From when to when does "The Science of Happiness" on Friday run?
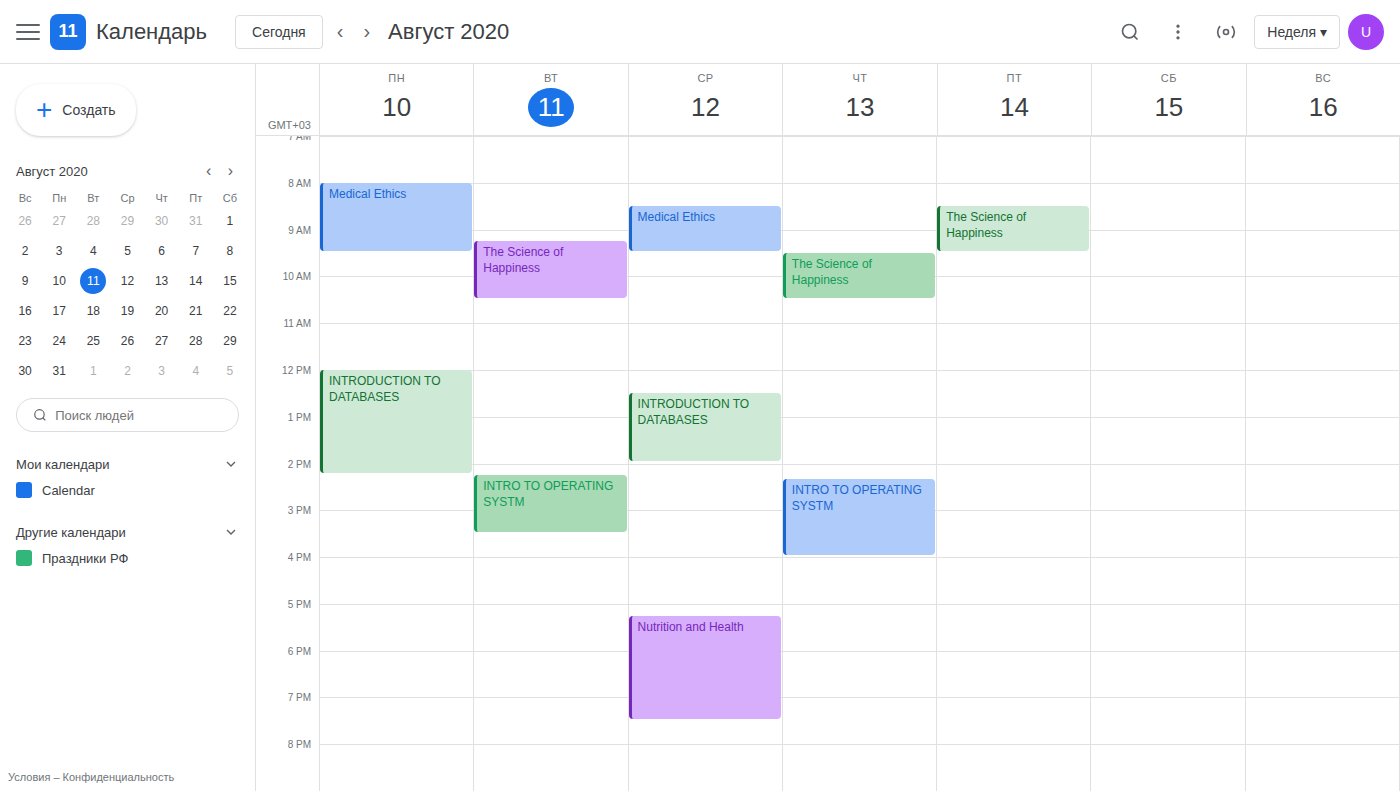
08:30 to 09:30